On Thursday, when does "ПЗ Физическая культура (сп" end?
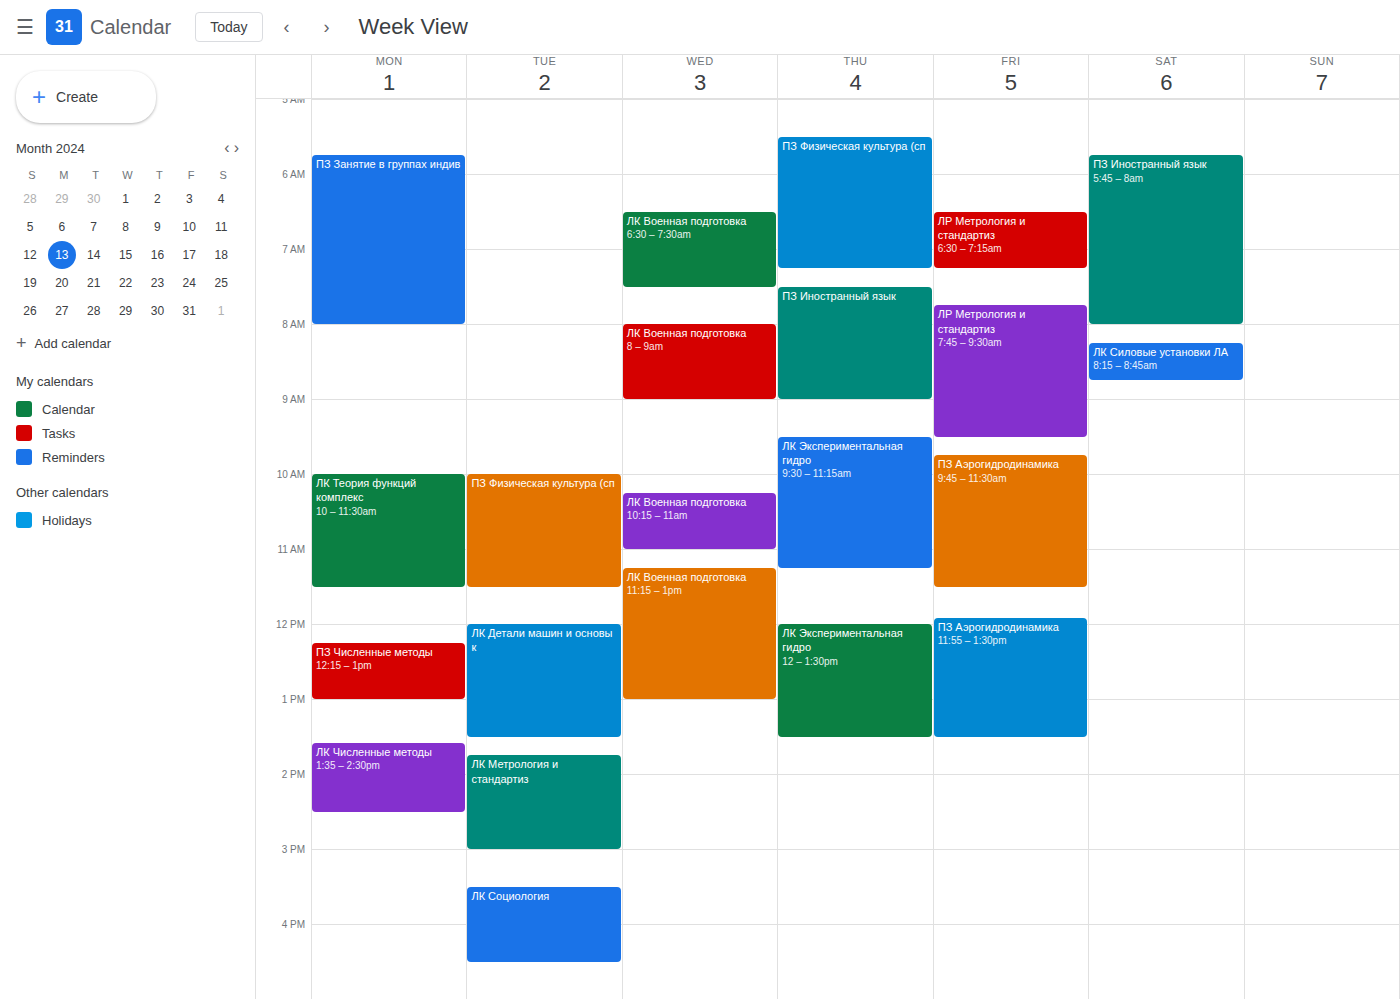
7:15 AM